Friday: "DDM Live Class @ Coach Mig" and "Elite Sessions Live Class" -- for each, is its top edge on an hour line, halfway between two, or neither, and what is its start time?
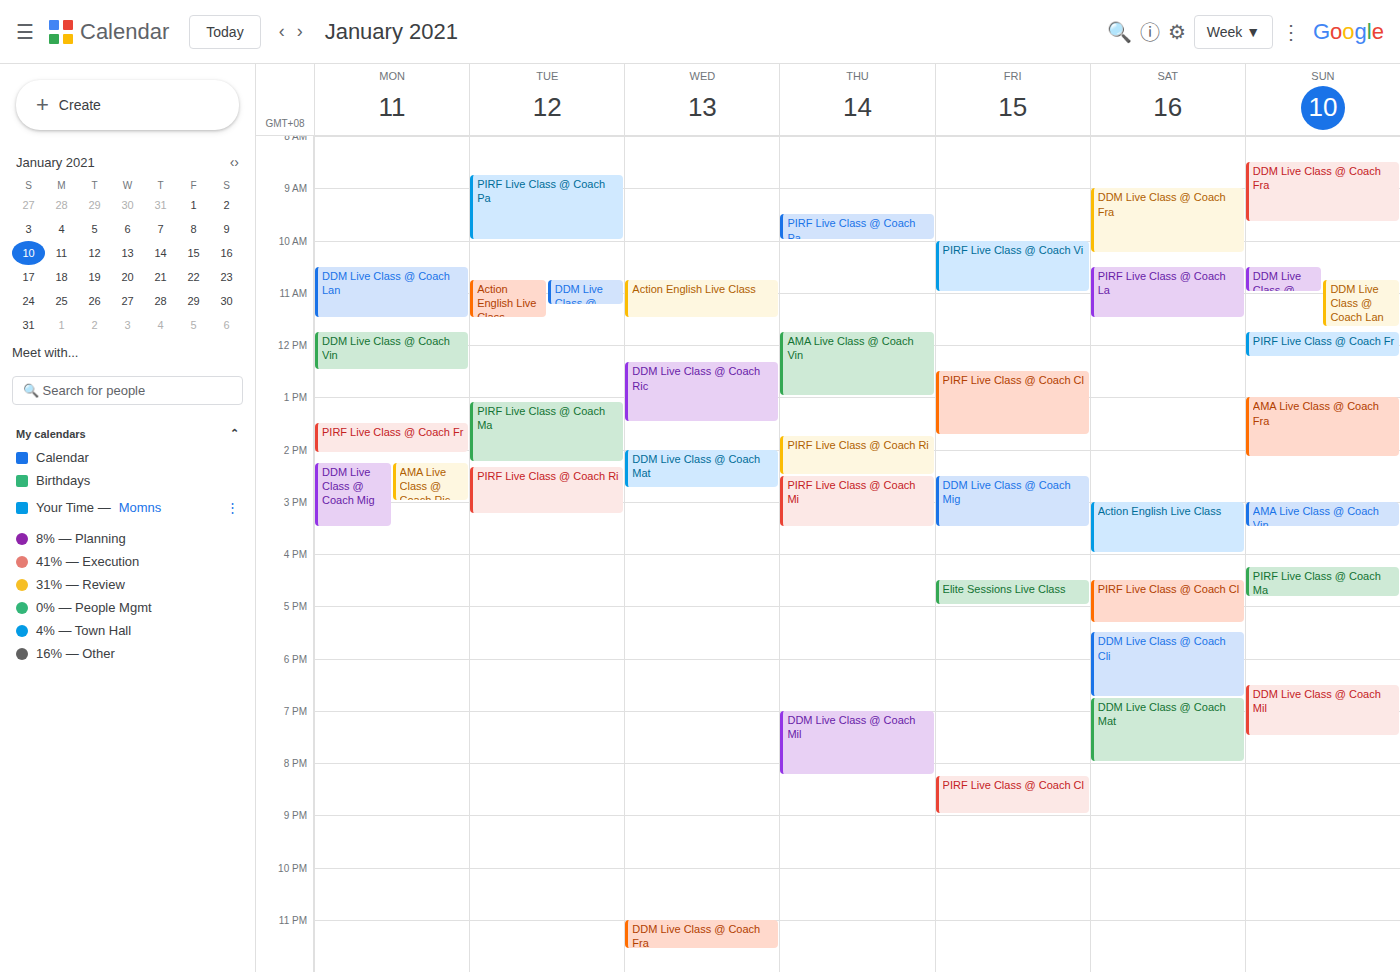
"DDM Live Class @ Coach Mig": 14:30, halfway between the 14:00 and 15:00 lines. "Elite Sessions Live Class": 16:30, halfway between the 16:00 and 17:00 lines.